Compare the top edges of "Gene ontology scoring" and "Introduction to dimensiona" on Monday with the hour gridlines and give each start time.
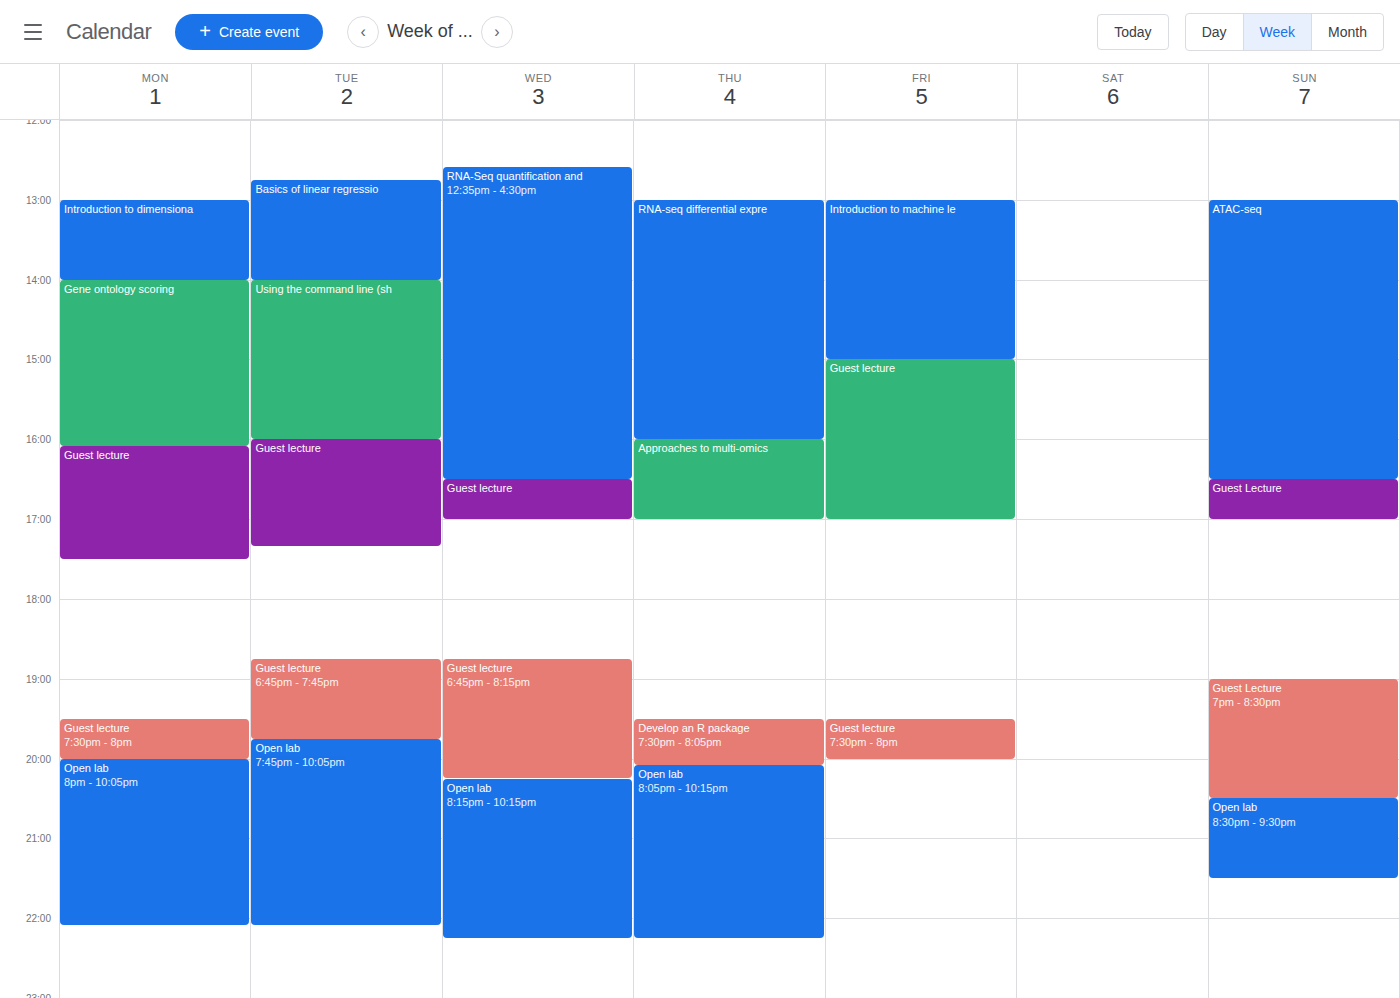
"Gene ontology scoring": 14:00, exactly on the 14:00 line. "Introduction to dimensiona": 13:00, exactly on the 13:00 line.